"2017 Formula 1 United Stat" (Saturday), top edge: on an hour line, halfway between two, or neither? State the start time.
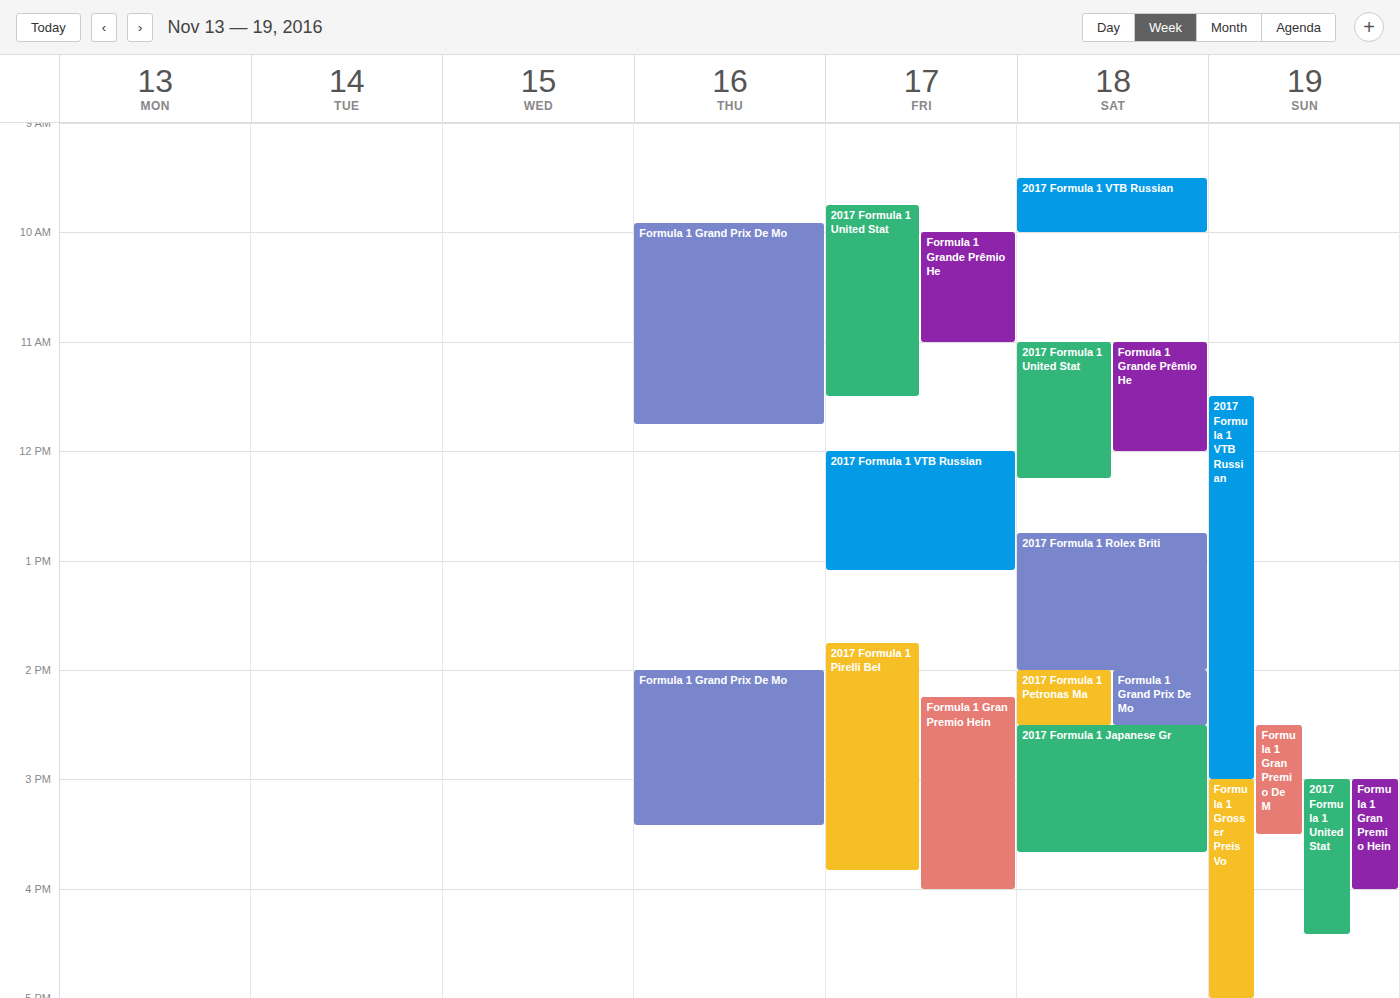
11:00 -- exactly on the 11:00 line.